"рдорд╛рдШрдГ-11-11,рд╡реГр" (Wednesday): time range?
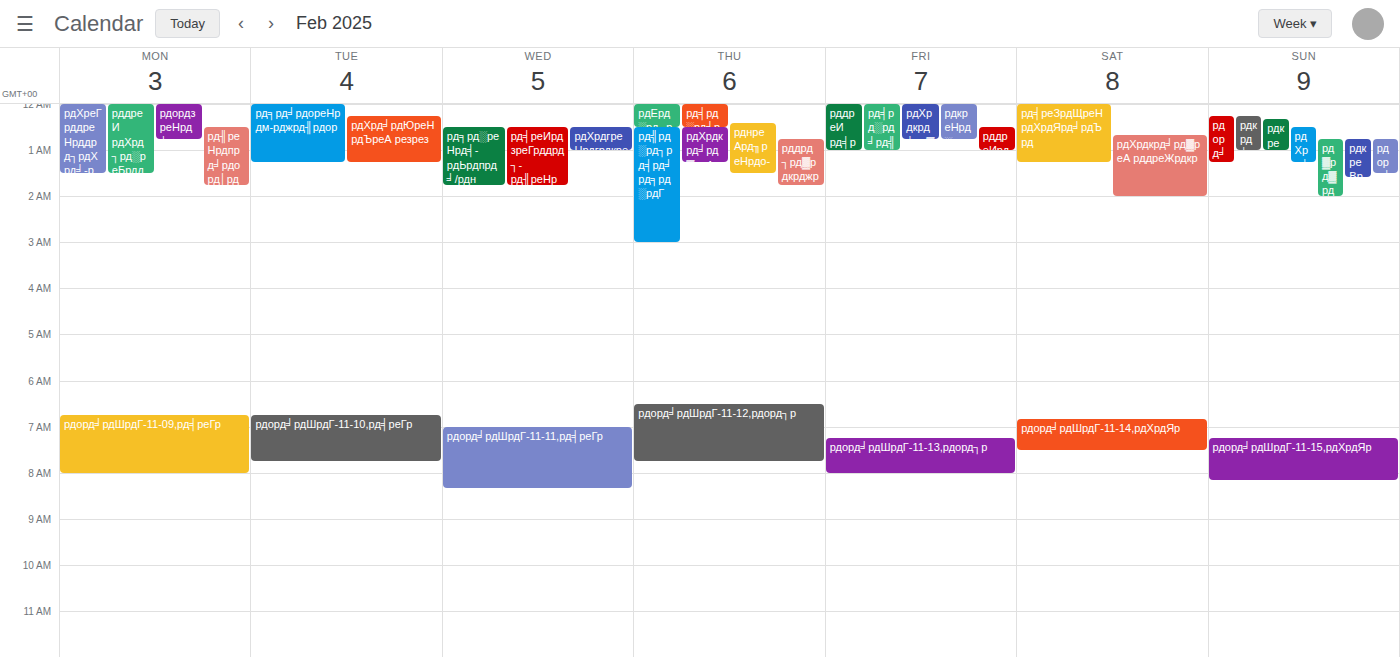
7:00 AM to 8:20 AM